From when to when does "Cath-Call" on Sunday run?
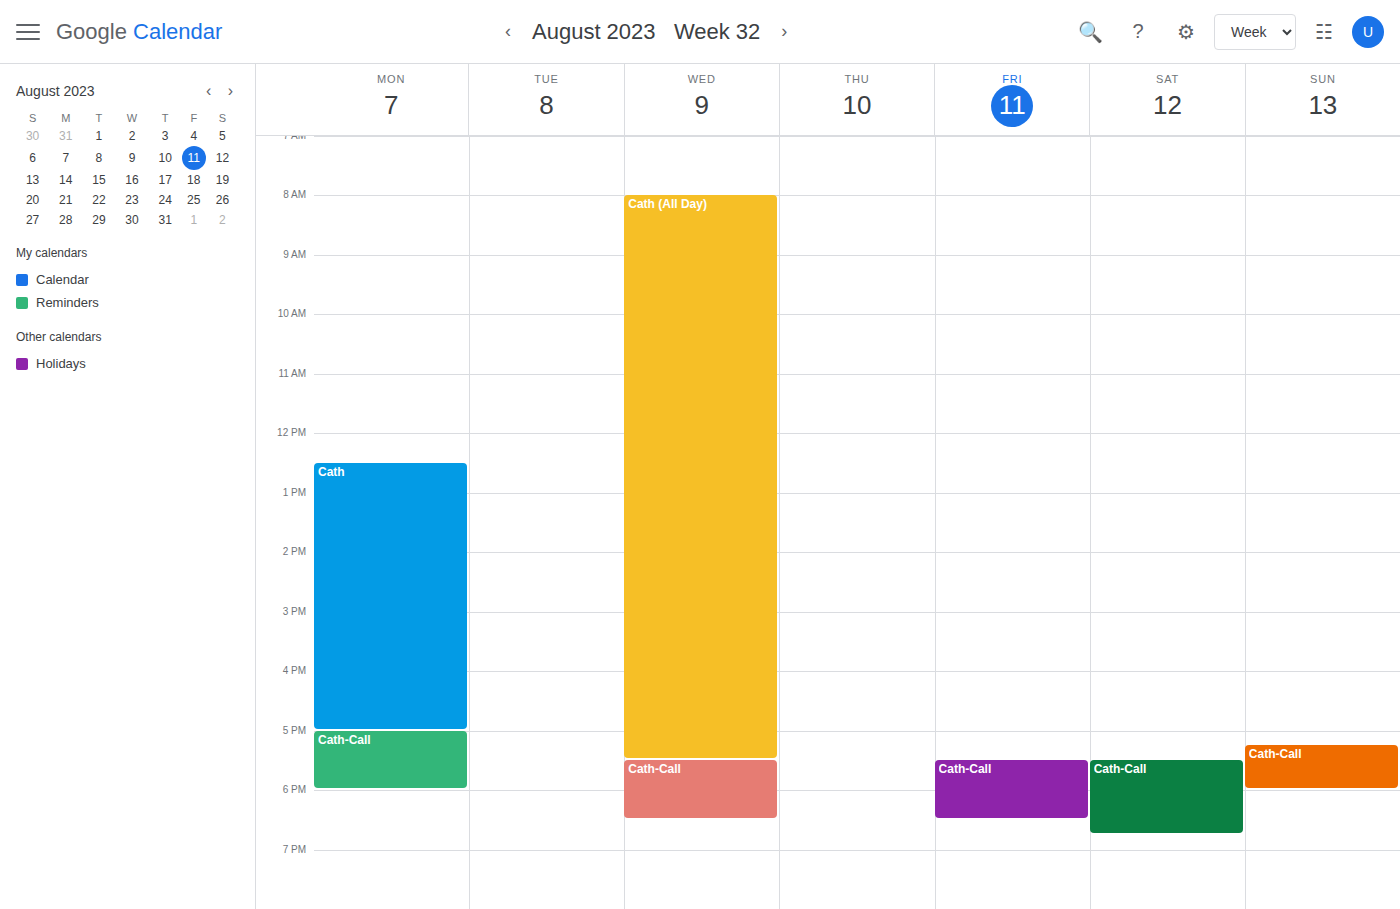
5:15 PM to 6:00 PM